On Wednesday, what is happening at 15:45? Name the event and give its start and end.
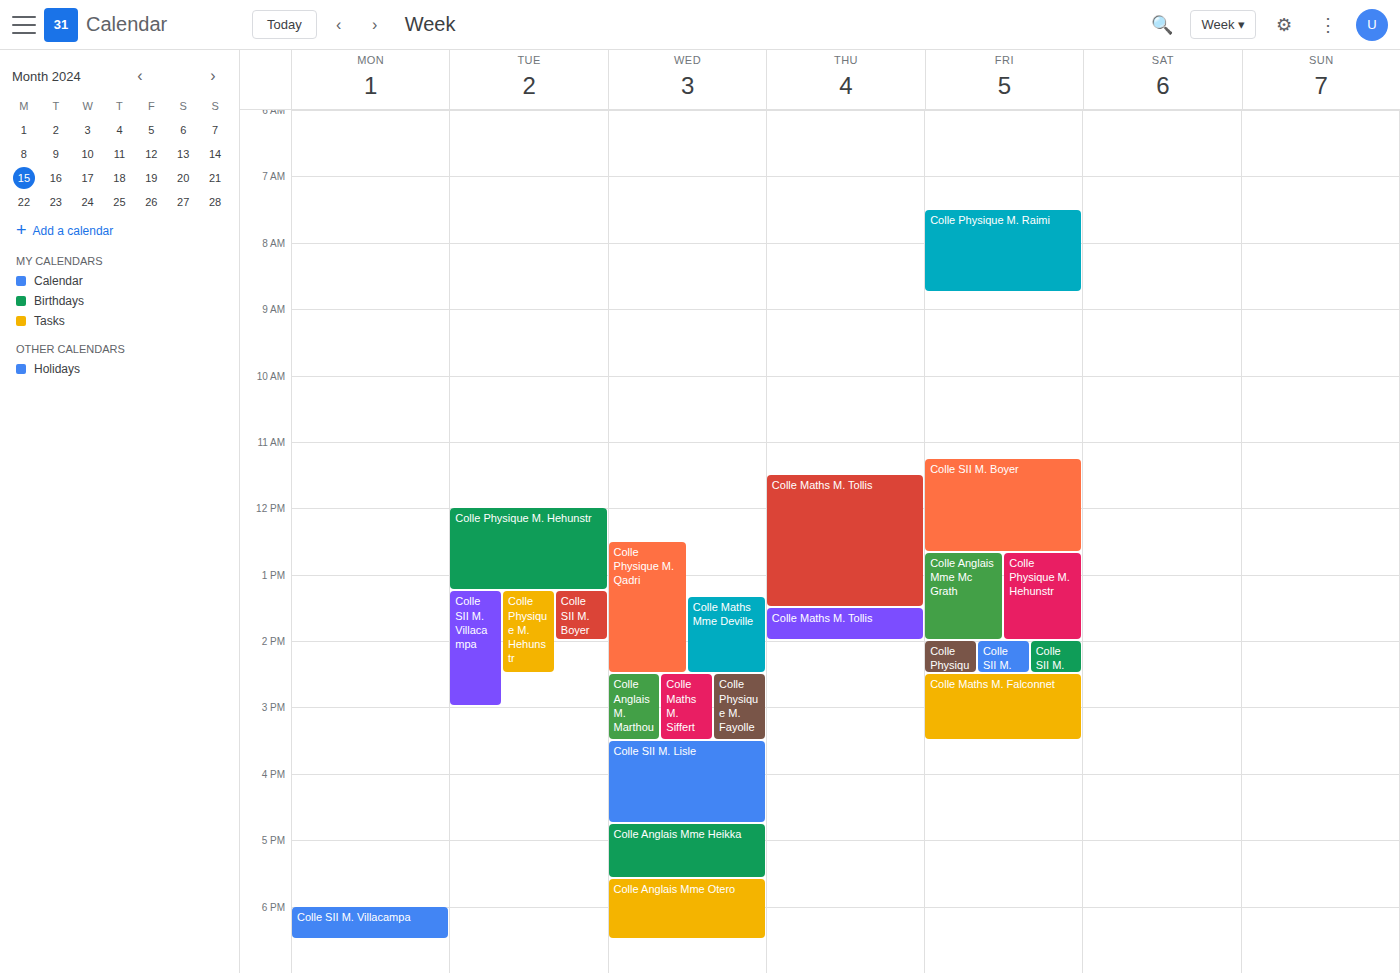
"Colle SII M. Lisle", 15:30 to 16:45